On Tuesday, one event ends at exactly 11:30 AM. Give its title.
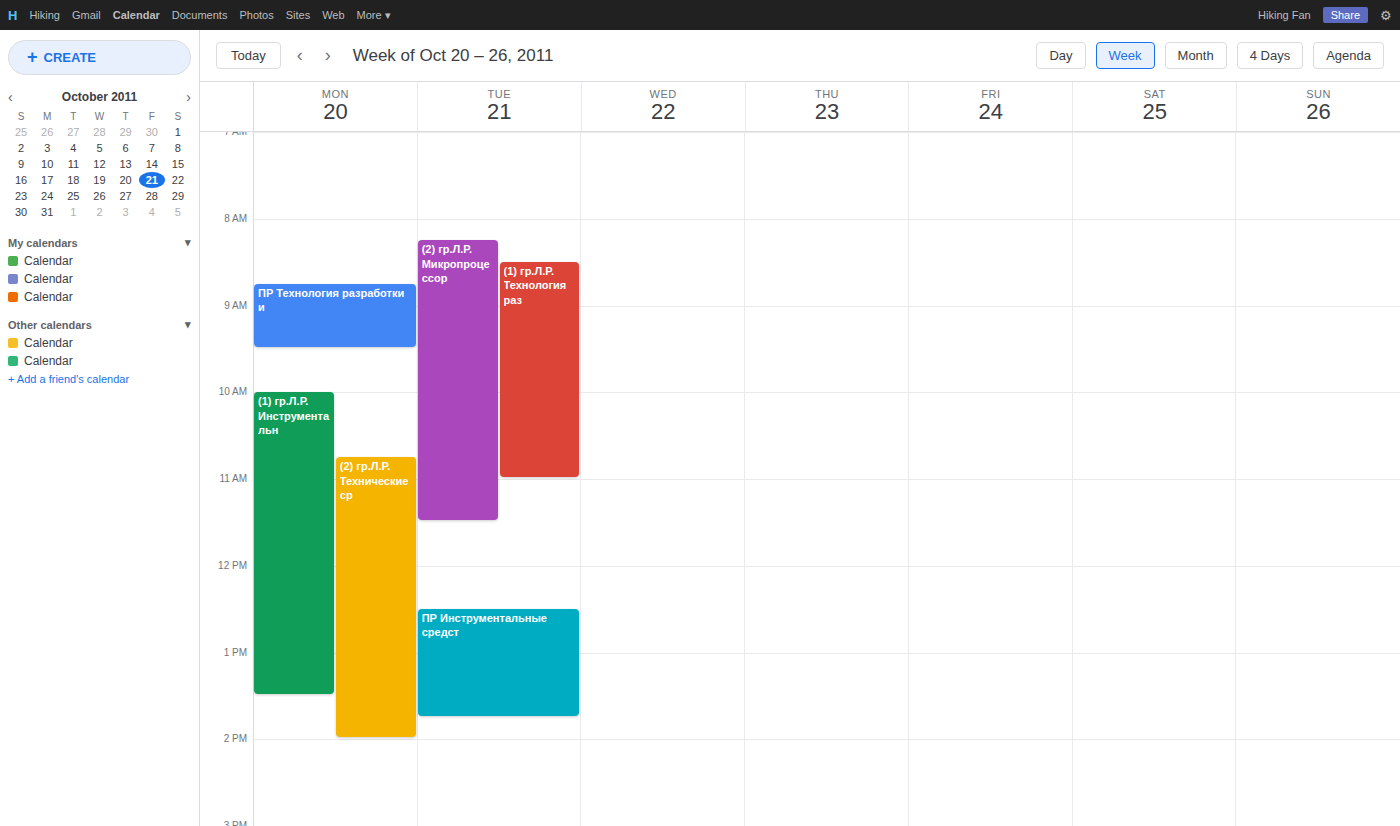
"(2) гр.Л.Р. Микропроцессор"